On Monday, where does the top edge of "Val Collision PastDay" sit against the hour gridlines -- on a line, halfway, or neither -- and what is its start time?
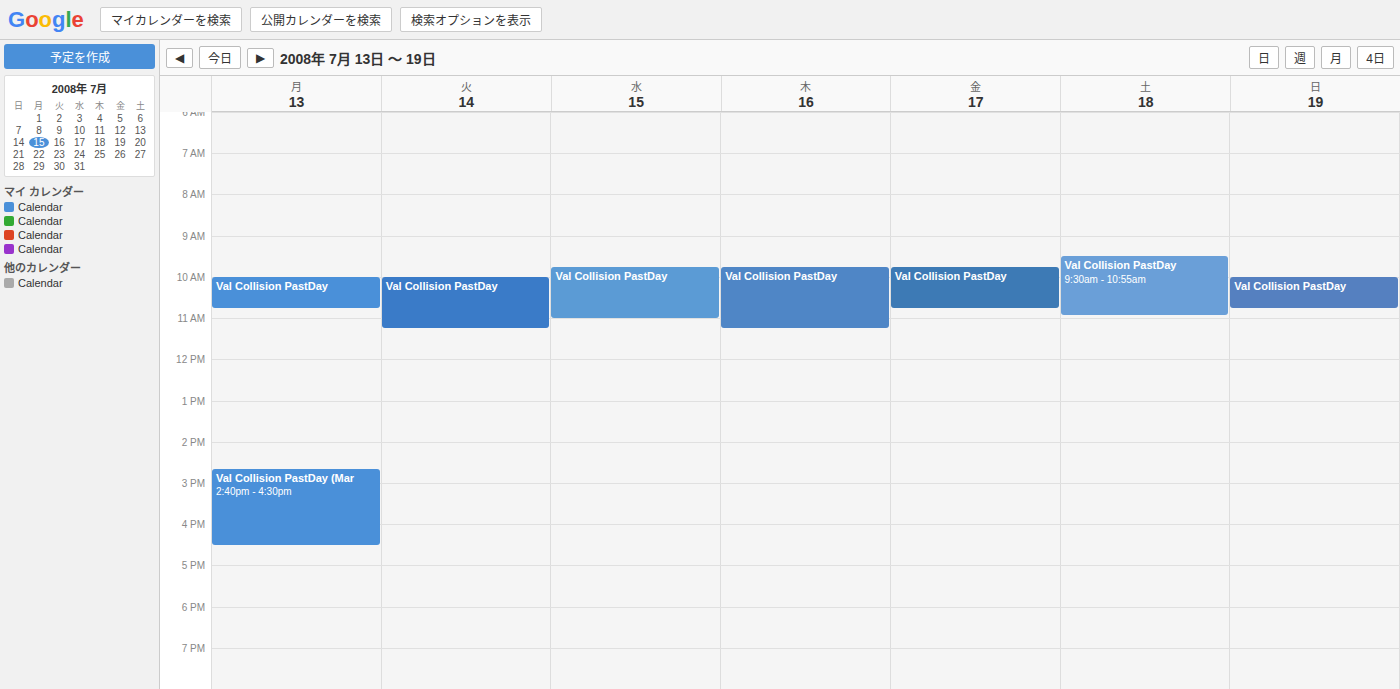
10:00 AM -- exactly on the 10 AM line.